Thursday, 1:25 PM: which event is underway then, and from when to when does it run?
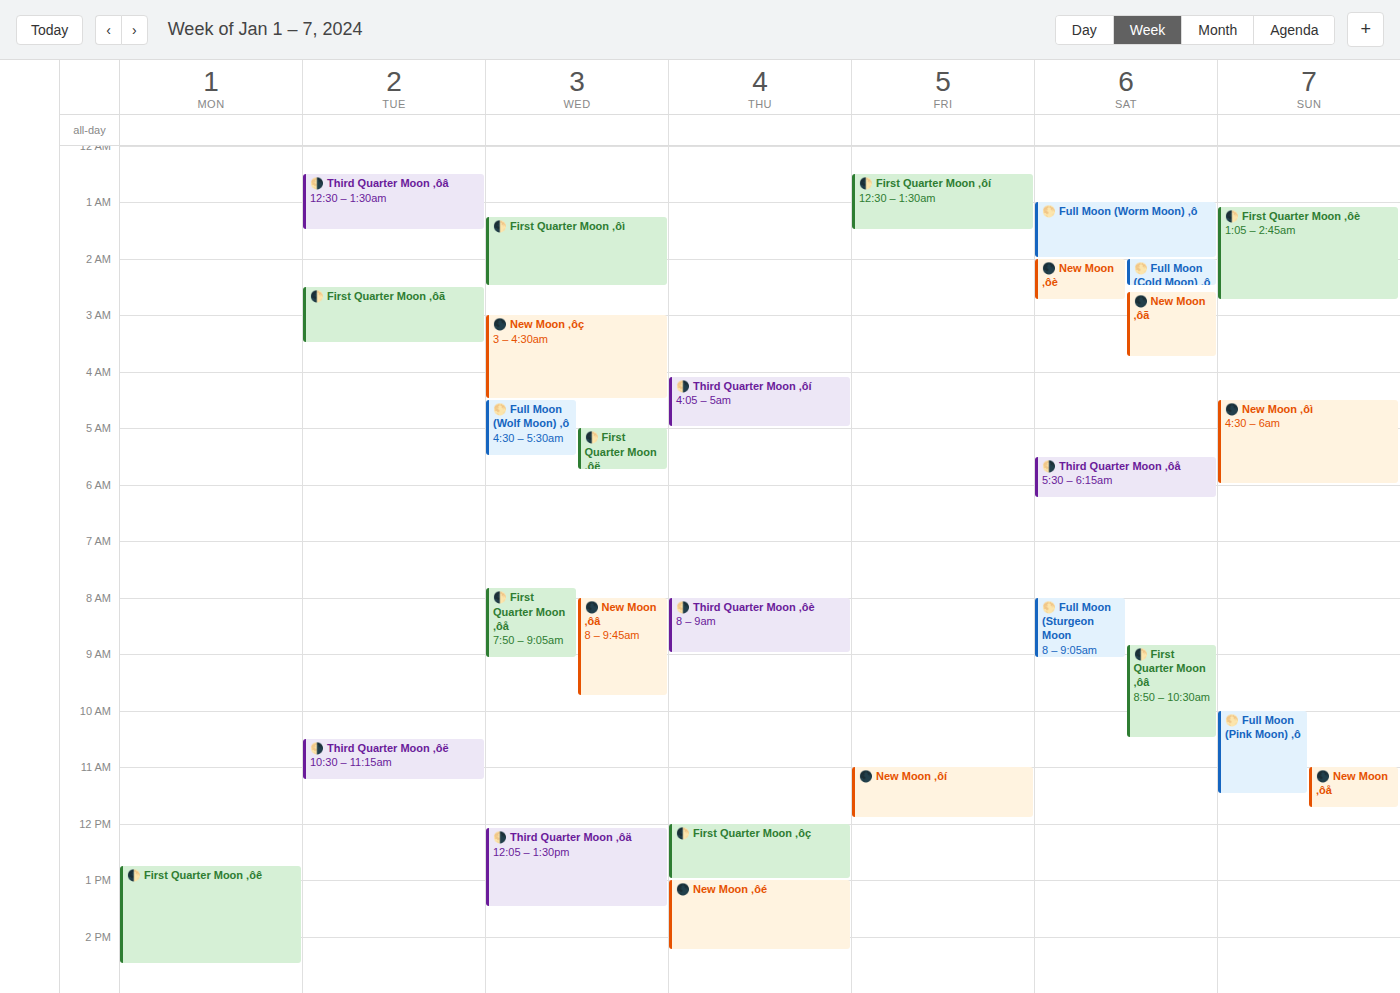
"🌑 New Moon ‚ôé", 1:00 PM to 2:15 PM